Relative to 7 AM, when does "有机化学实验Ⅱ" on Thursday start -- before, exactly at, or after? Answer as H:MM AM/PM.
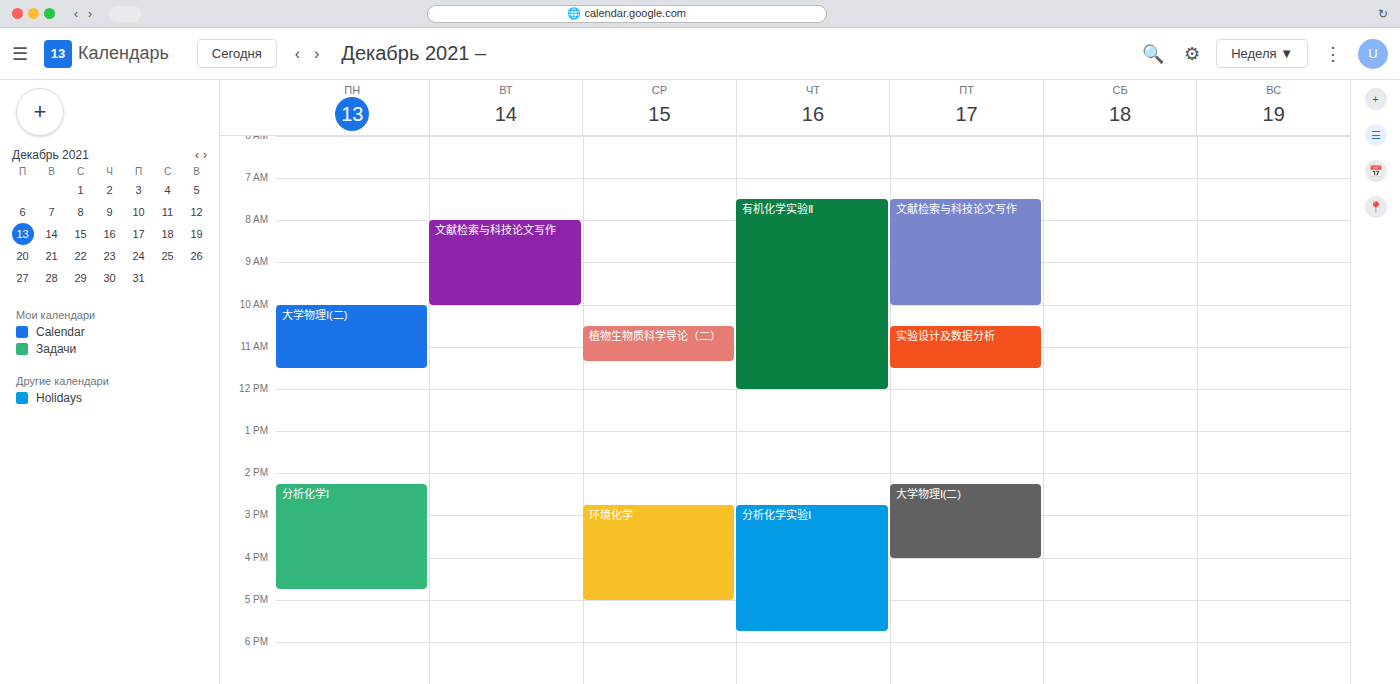
7:30 AM -- after 7 AM, 30 minutes below the 7 AM line.